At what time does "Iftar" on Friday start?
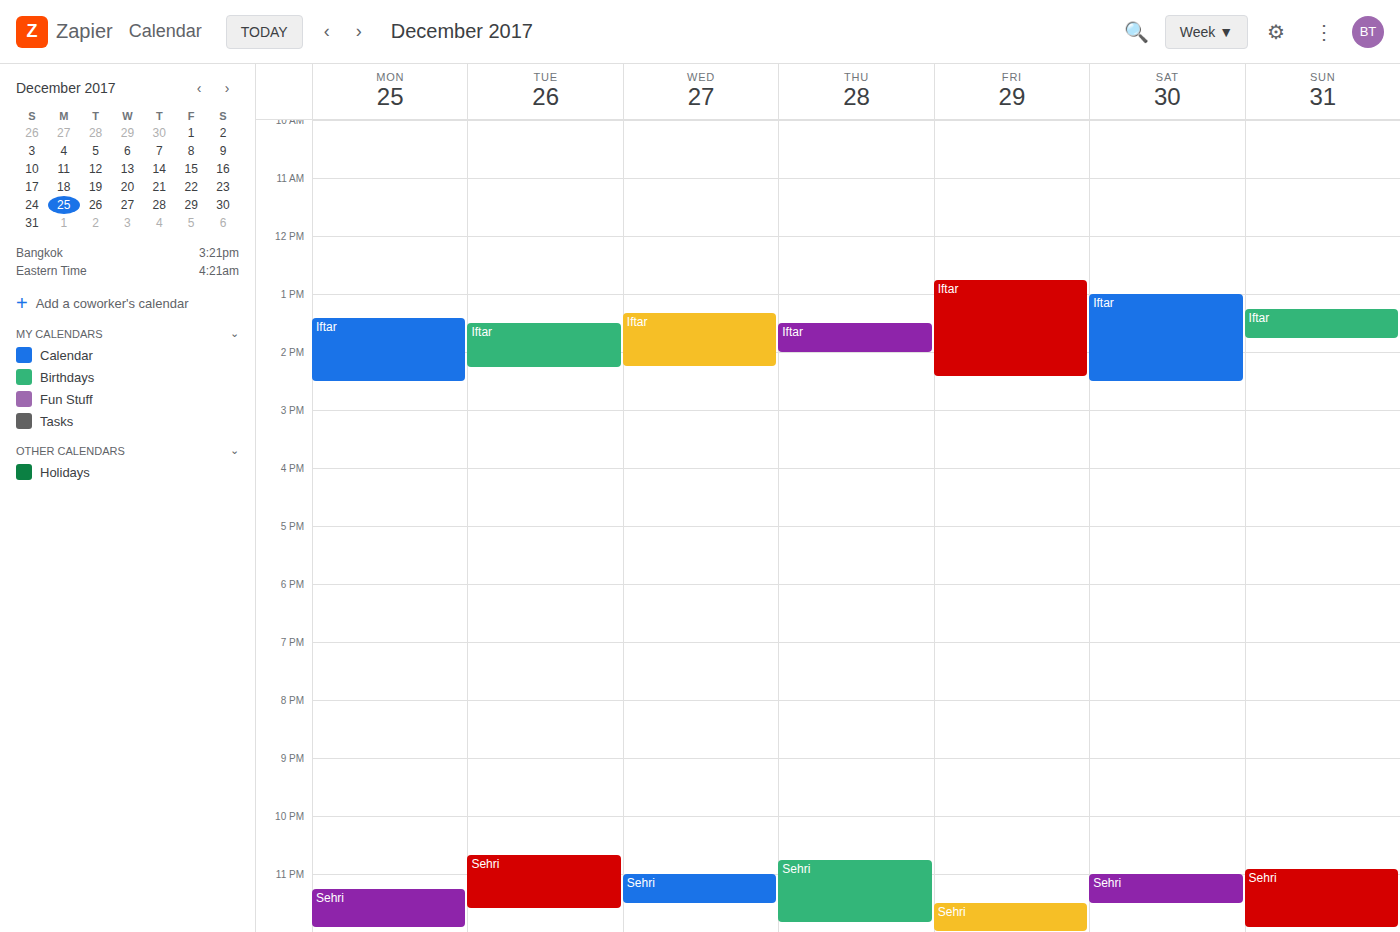
12:45